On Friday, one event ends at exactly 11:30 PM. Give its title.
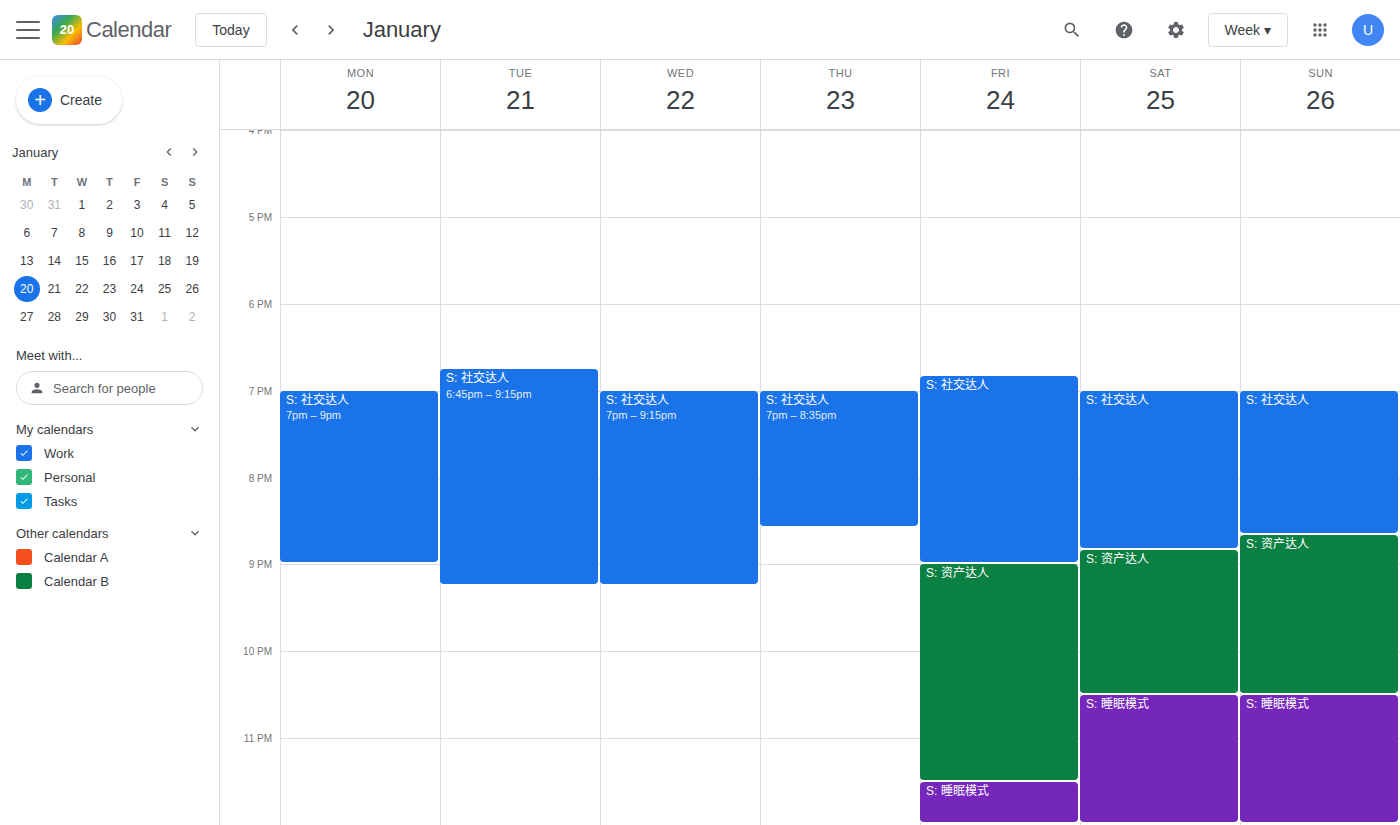
"S: 资产达人"